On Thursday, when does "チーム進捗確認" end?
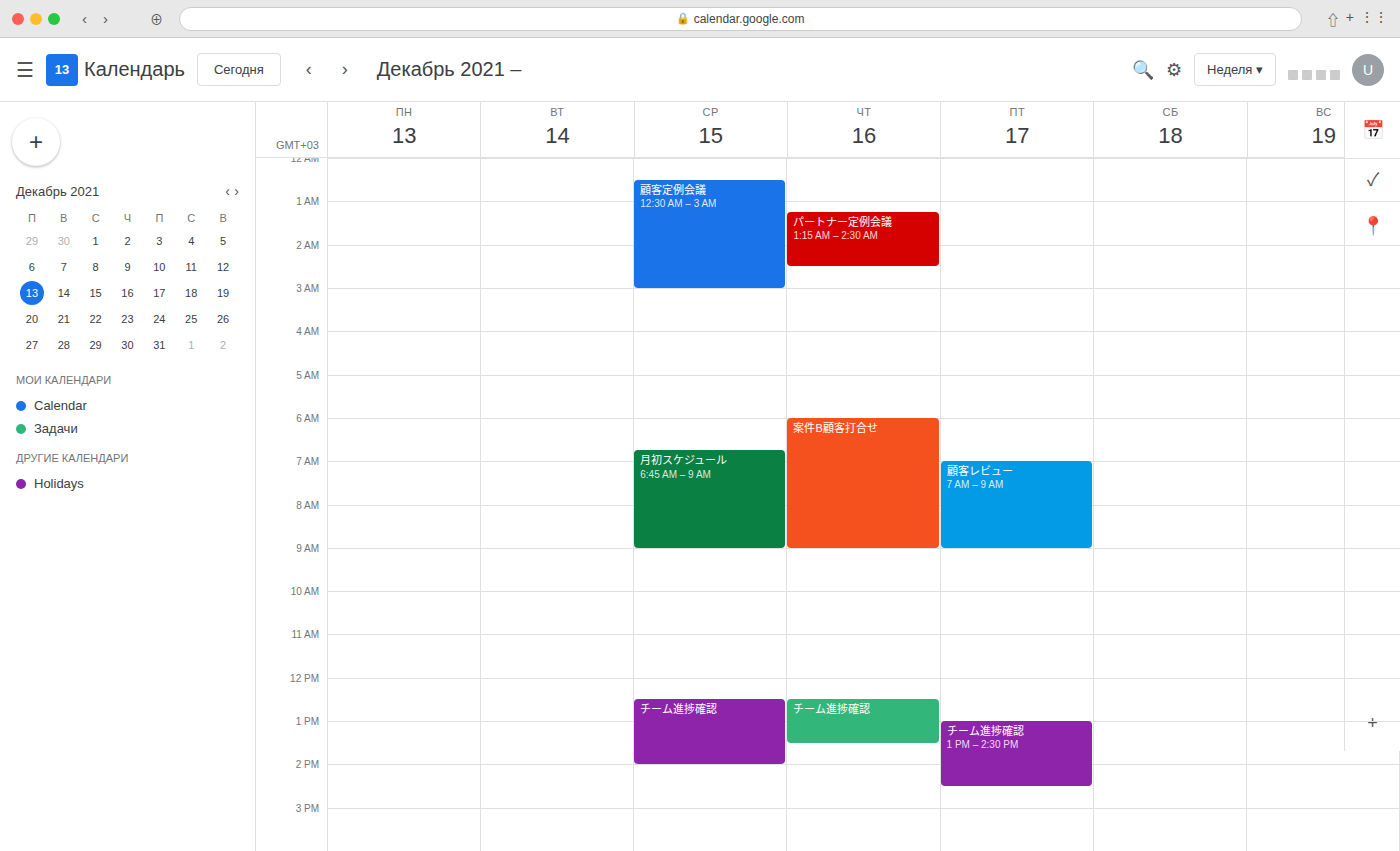
1:30 PM